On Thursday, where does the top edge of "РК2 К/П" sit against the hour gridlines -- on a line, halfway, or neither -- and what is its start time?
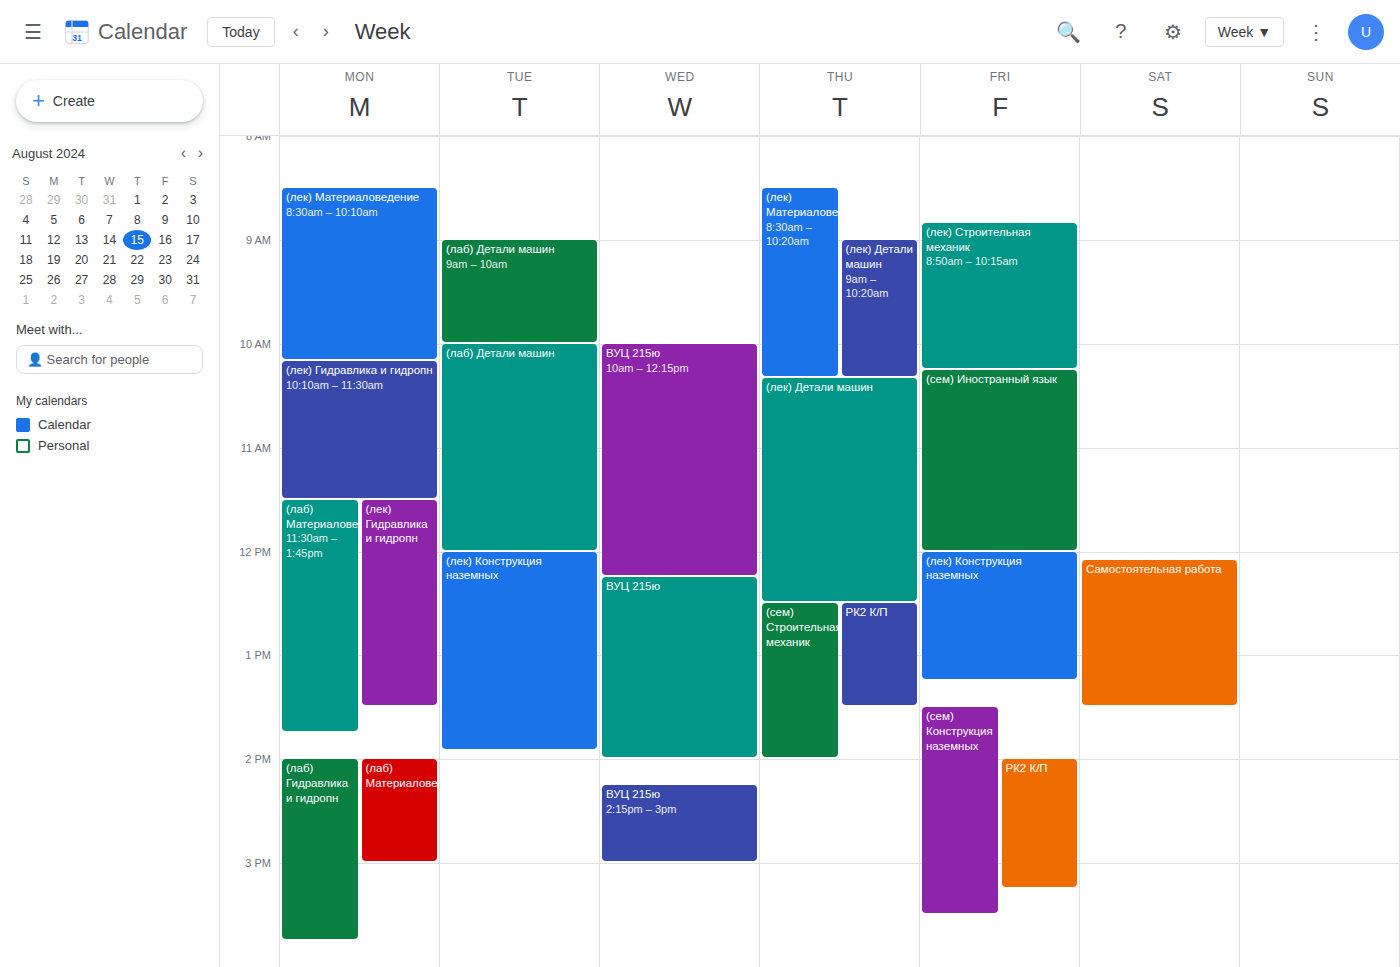
12:30 PM -- halfway between the 12 PM and 1 PM lines.